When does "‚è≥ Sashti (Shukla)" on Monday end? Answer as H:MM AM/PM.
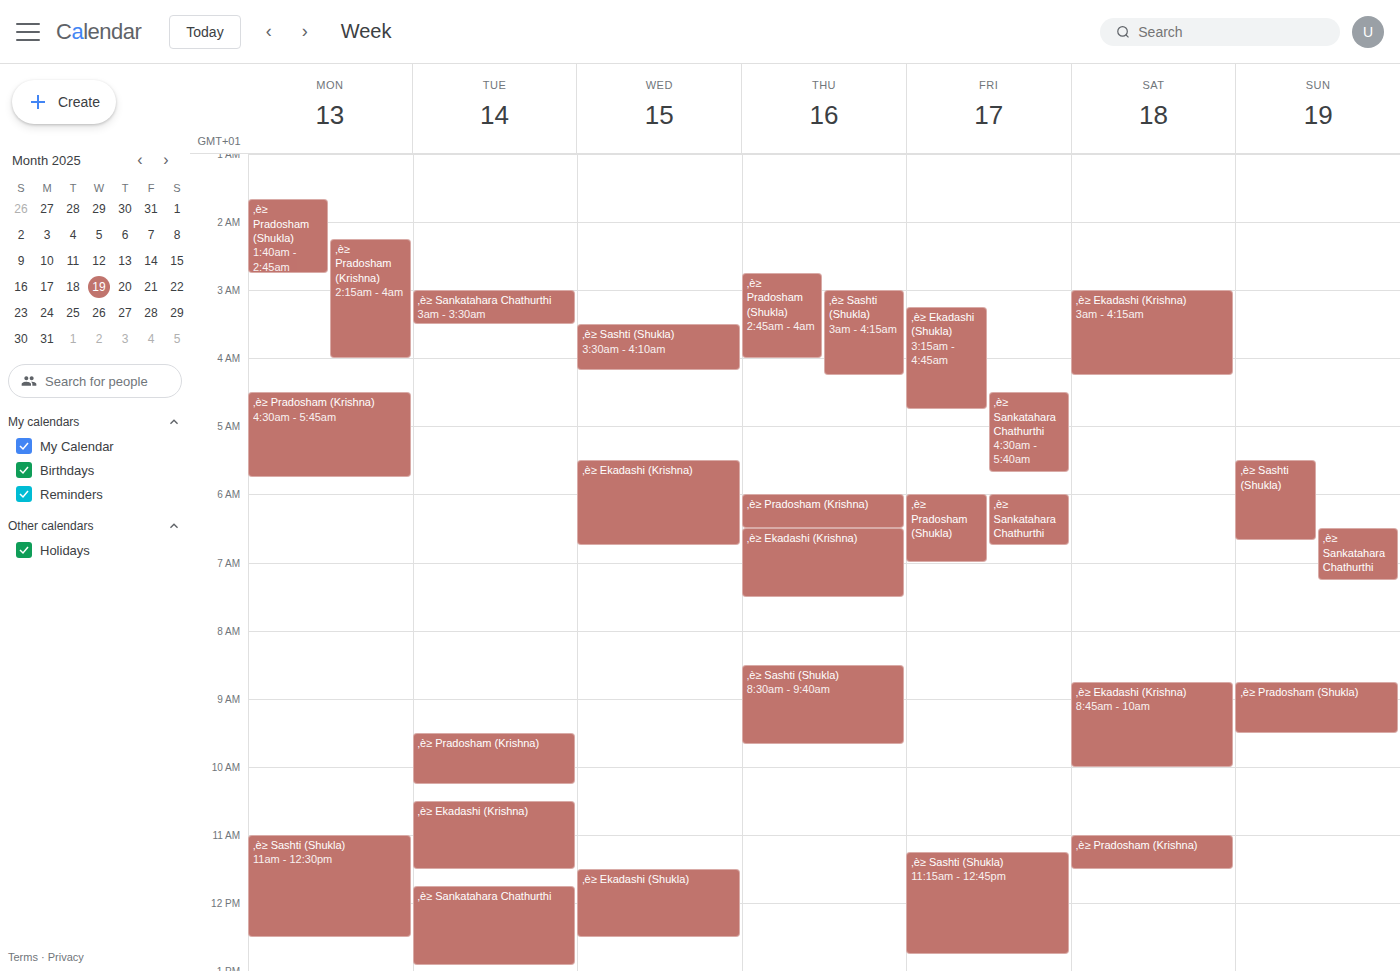
12:30 PM